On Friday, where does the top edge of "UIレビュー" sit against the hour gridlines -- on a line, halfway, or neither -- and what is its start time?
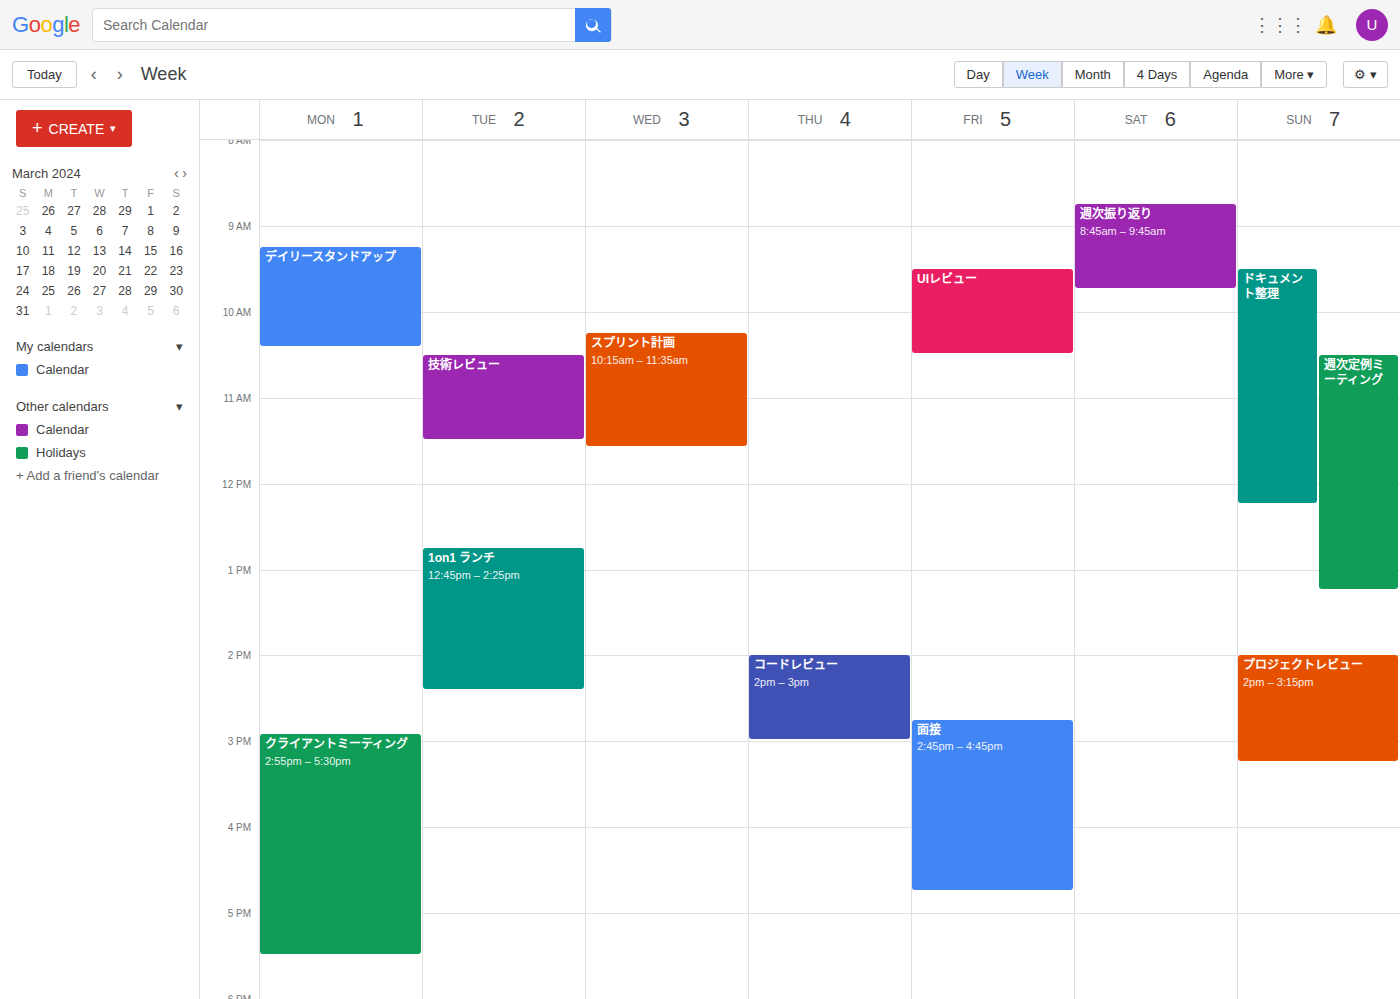
9:30 AM -- halfway between the 9 AM and 10 AM lines.